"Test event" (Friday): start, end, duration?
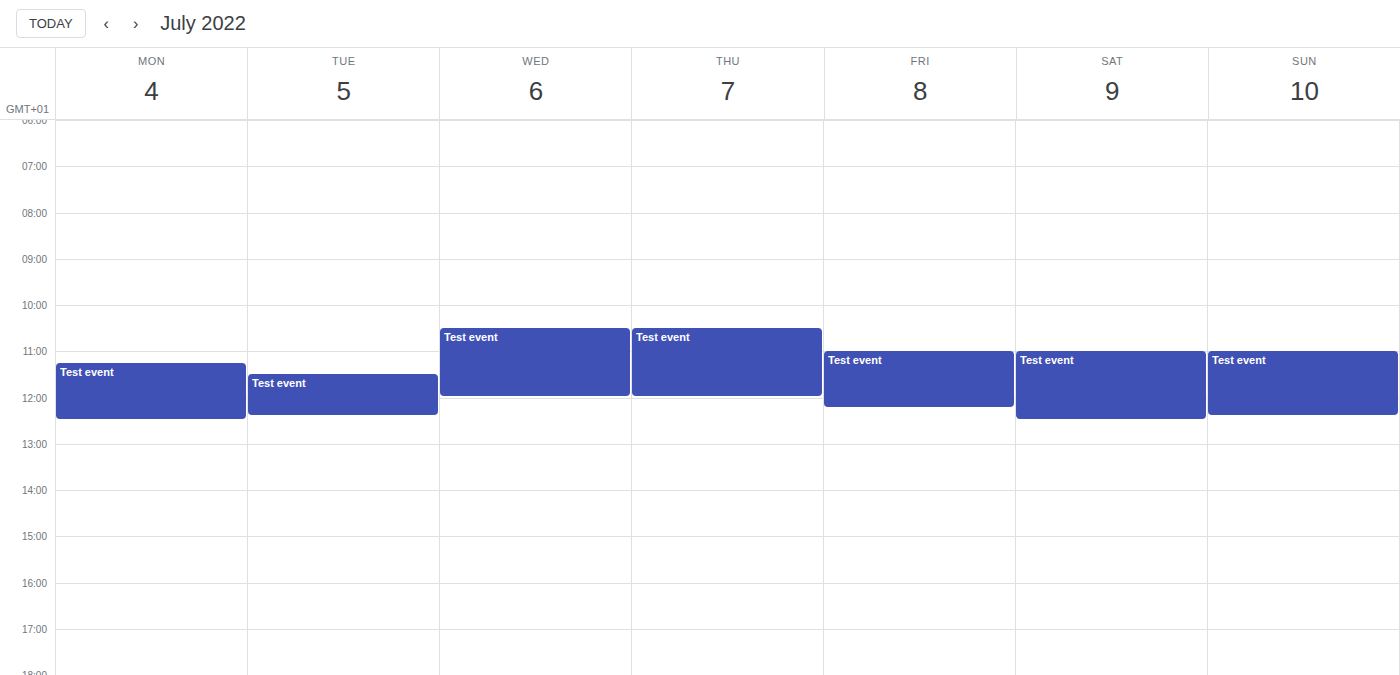
11:00 to 12:15, 1 hour 15 minutes